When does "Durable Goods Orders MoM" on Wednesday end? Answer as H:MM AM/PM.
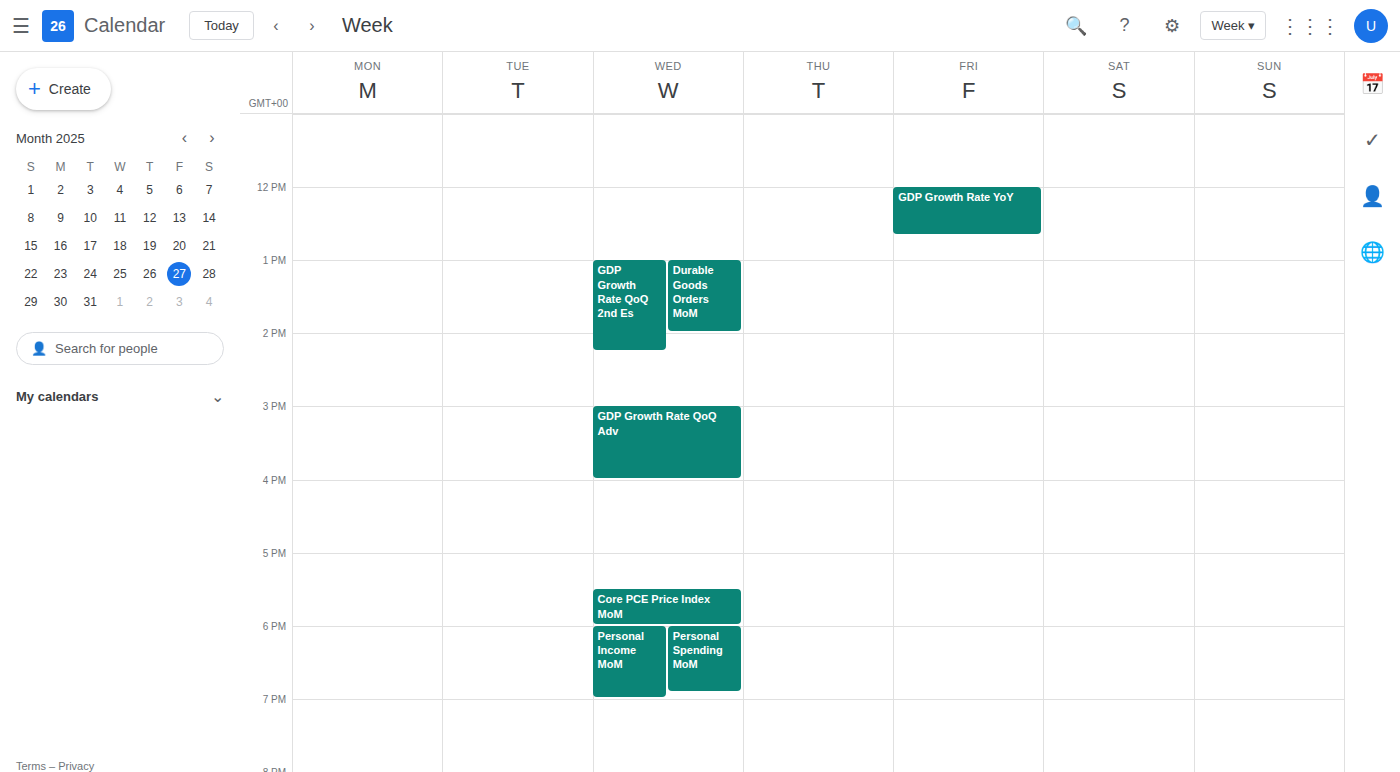
2:00 PM